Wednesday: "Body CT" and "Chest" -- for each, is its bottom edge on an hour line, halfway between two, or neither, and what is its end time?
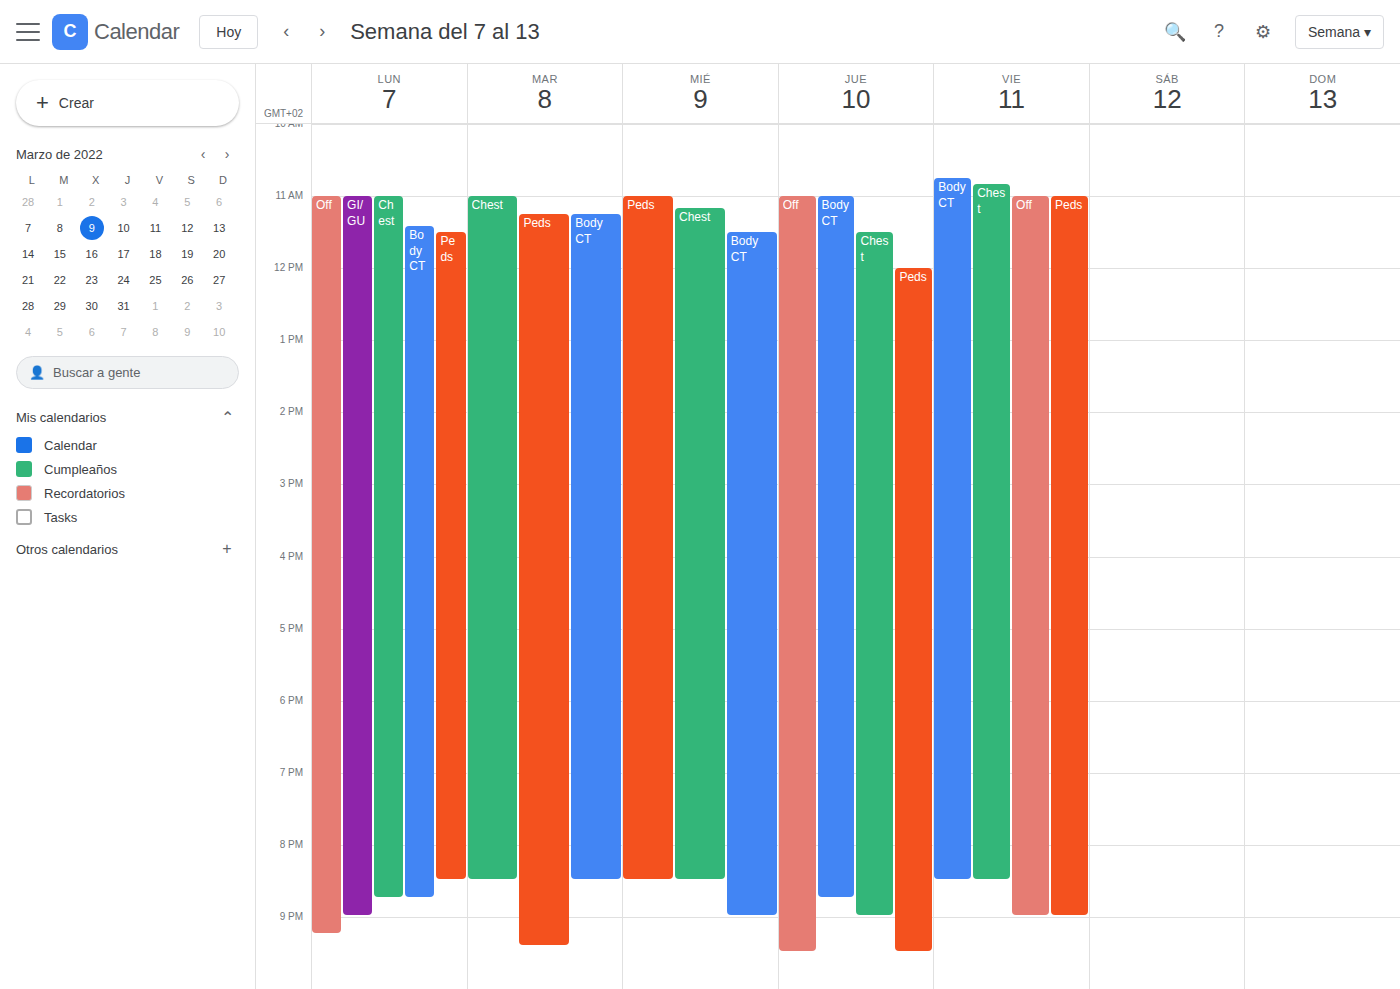
"Body CT": 21:00, exactly on the 21:00 line. "Chest": 20:30, halfway between the 20:00 and 21:00 lines.